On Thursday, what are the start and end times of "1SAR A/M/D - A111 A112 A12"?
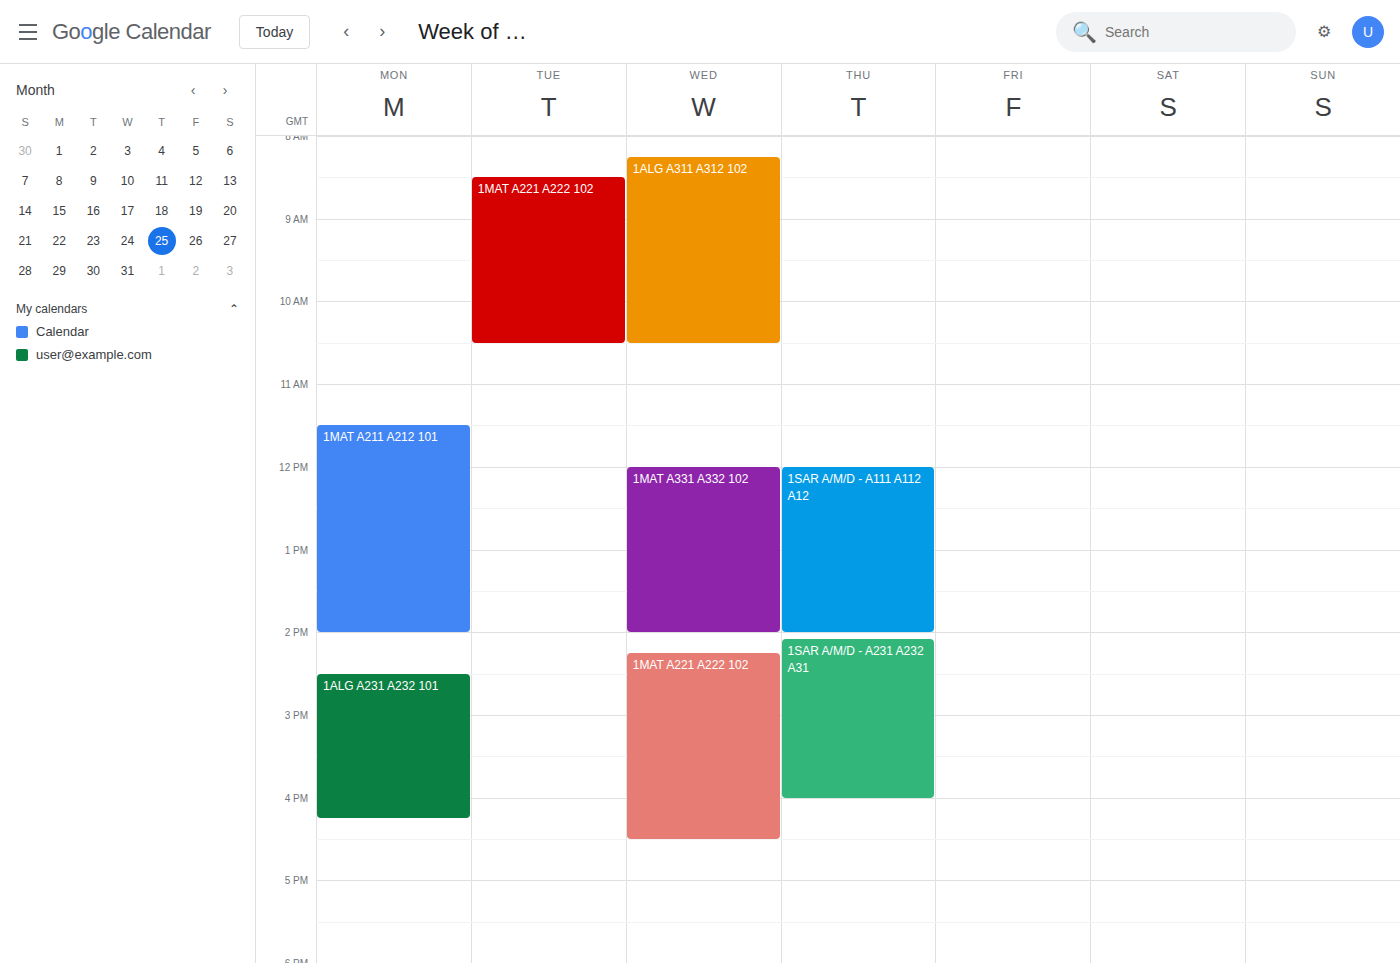
12:00 PM to 2:00 PM